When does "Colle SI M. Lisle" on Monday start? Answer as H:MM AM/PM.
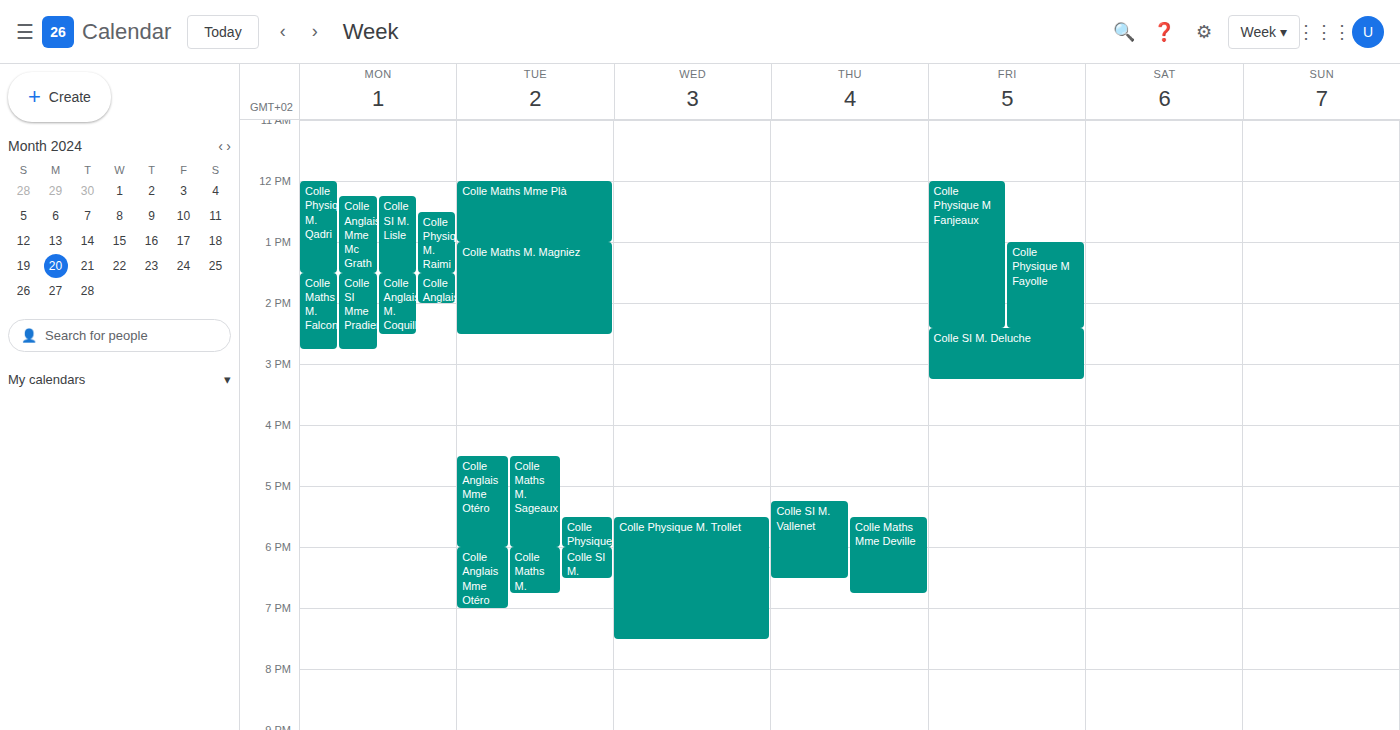
12:15 PM